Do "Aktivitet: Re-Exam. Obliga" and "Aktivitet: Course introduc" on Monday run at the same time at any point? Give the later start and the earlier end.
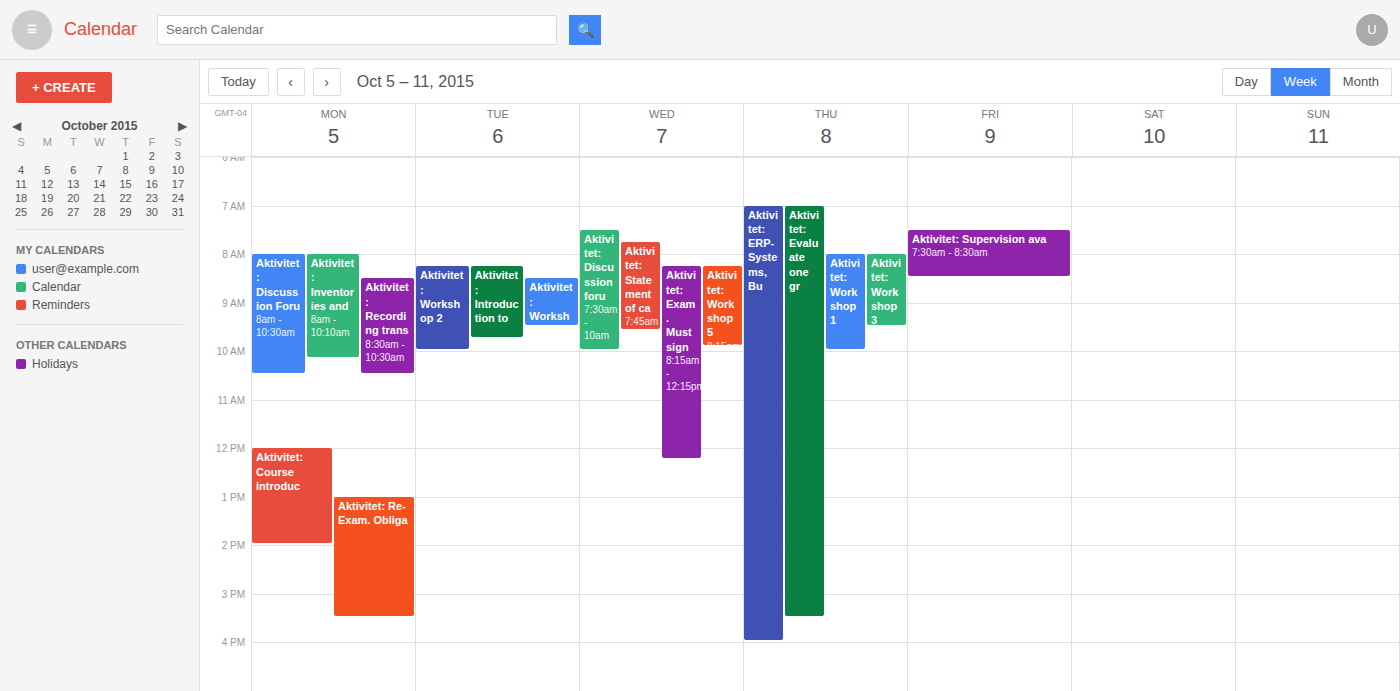
"Aktivitet: Re-Exam. Obliga" starts at 1:00 PM, before "Aktivitet: Course introduc" ends at 2:00 PM -- they overlap.